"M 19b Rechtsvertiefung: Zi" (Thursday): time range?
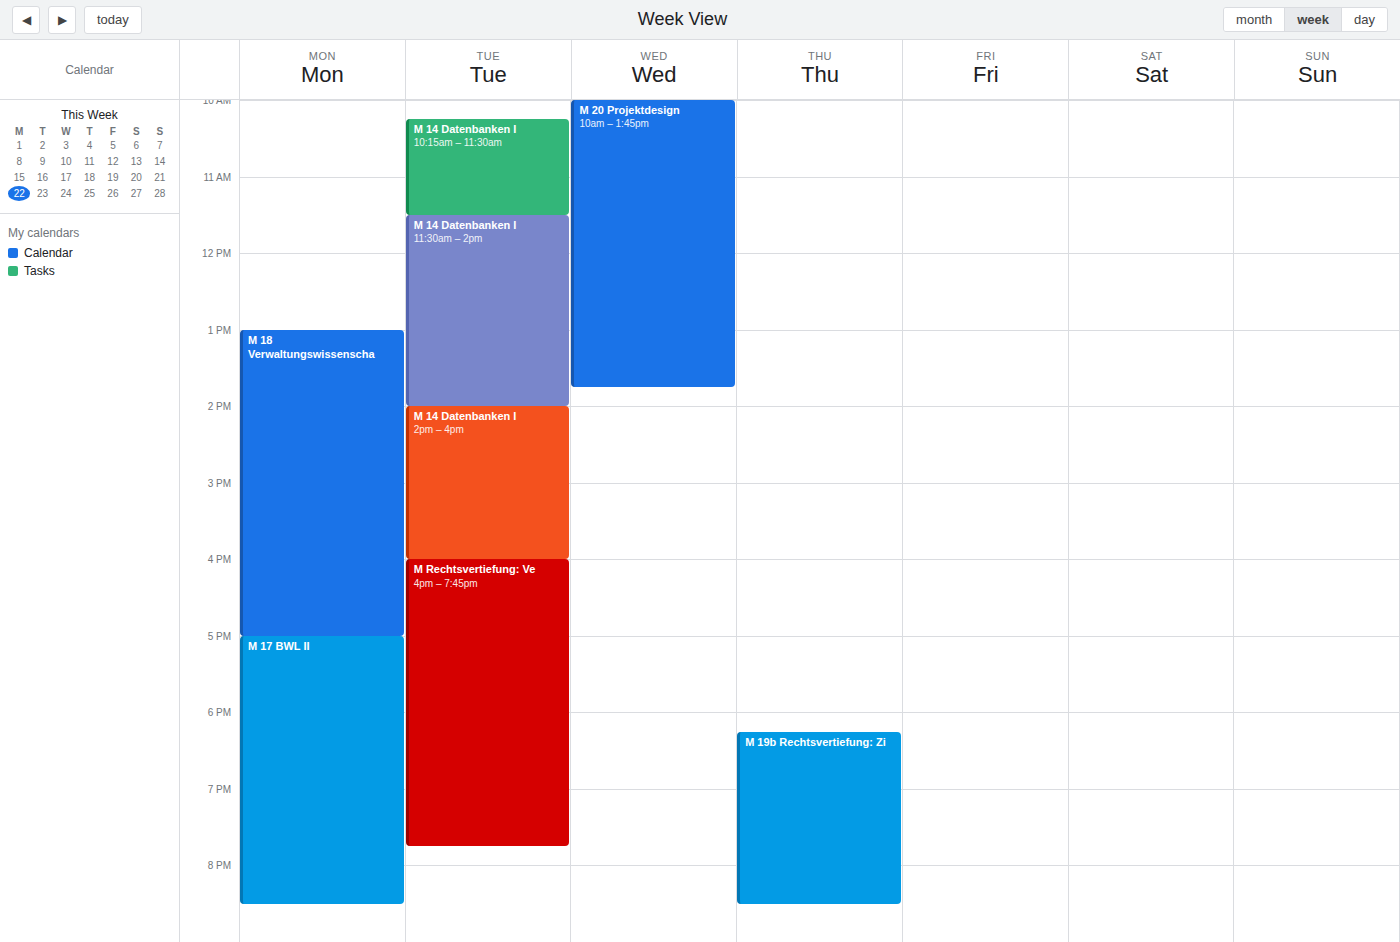
6:15 PM to 8:30 PM